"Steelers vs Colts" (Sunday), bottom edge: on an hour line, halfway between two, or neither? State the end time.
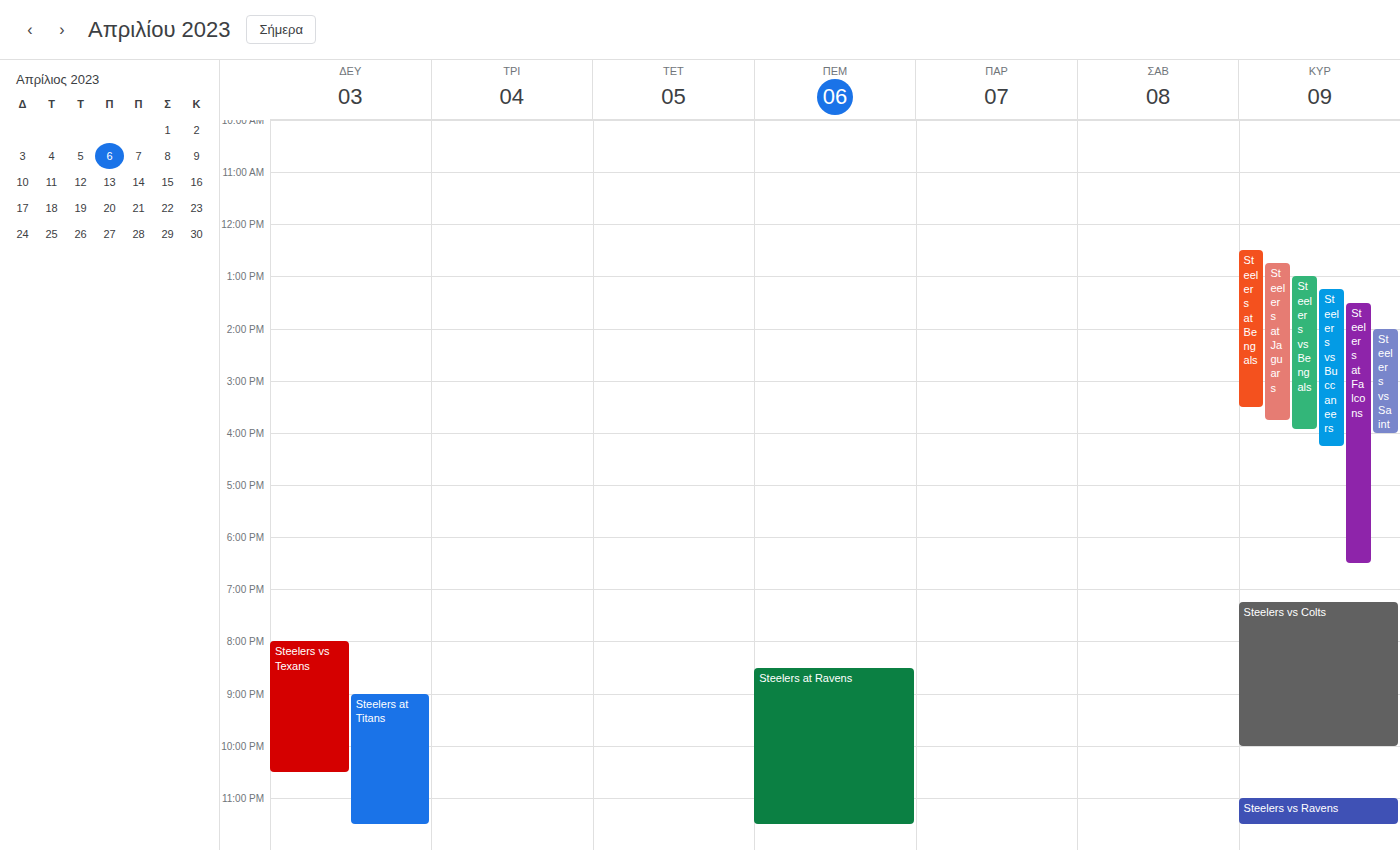
22:00 -- exactly on the 22:00 line.